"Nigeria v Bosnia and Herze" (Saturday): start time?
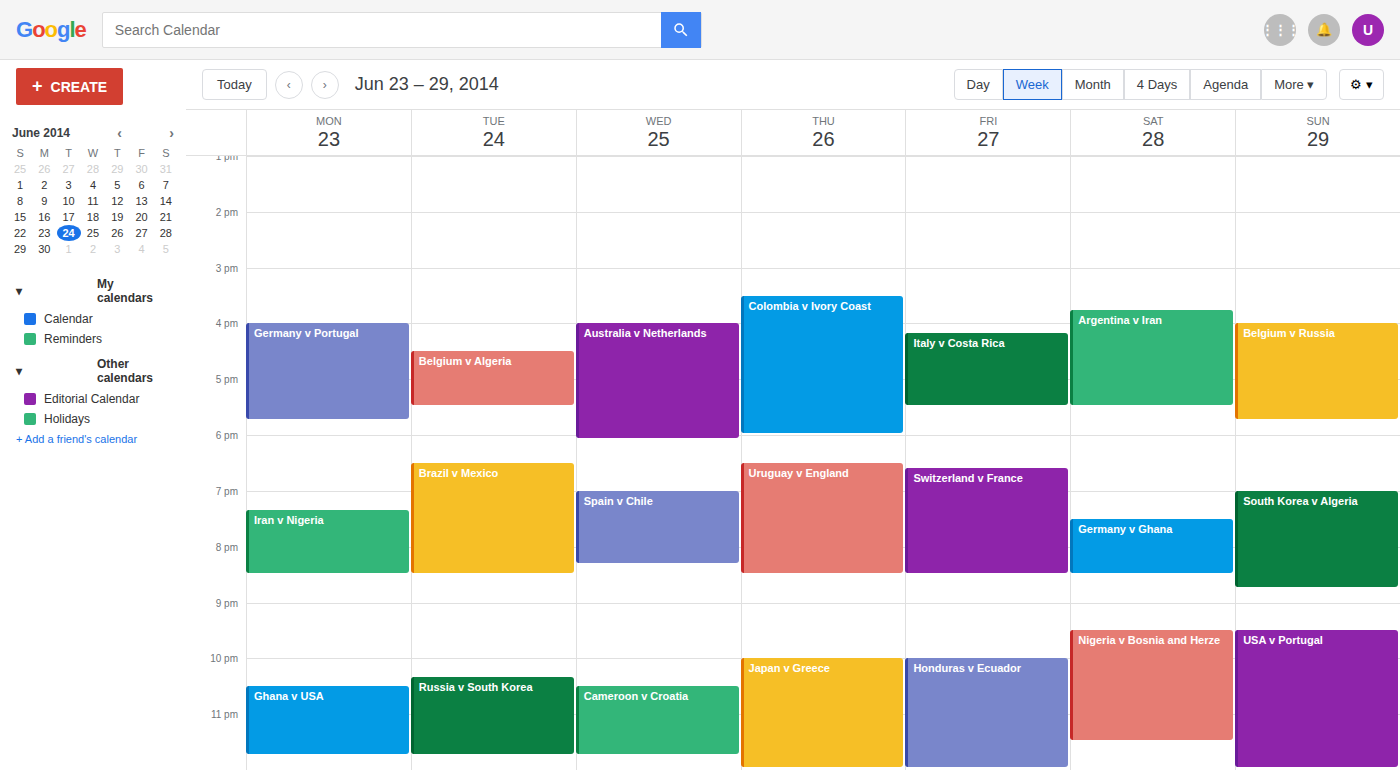
9:30 PM